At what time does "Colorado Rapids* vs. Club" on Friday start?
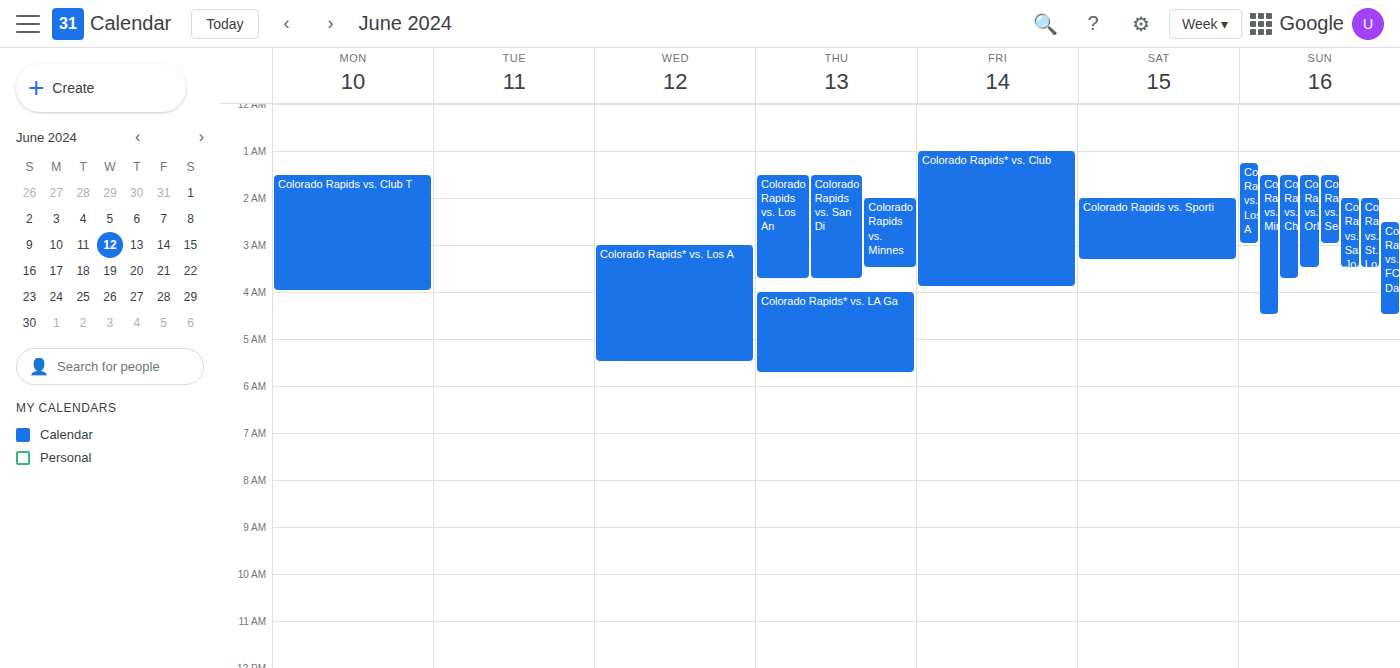
1:00 AM